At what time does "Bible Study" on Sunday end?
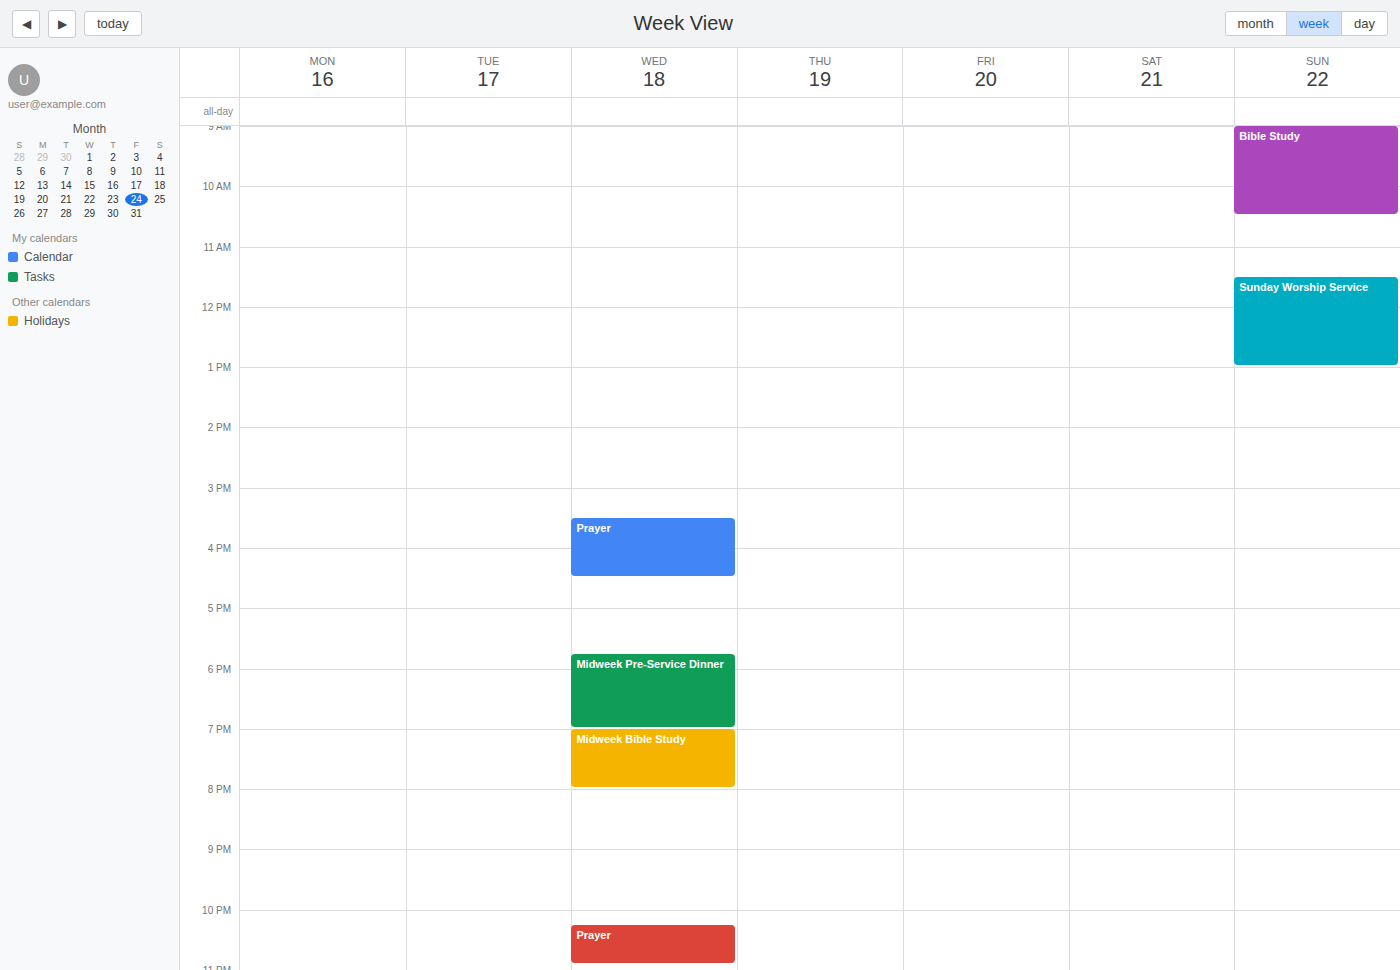
10:30 AM